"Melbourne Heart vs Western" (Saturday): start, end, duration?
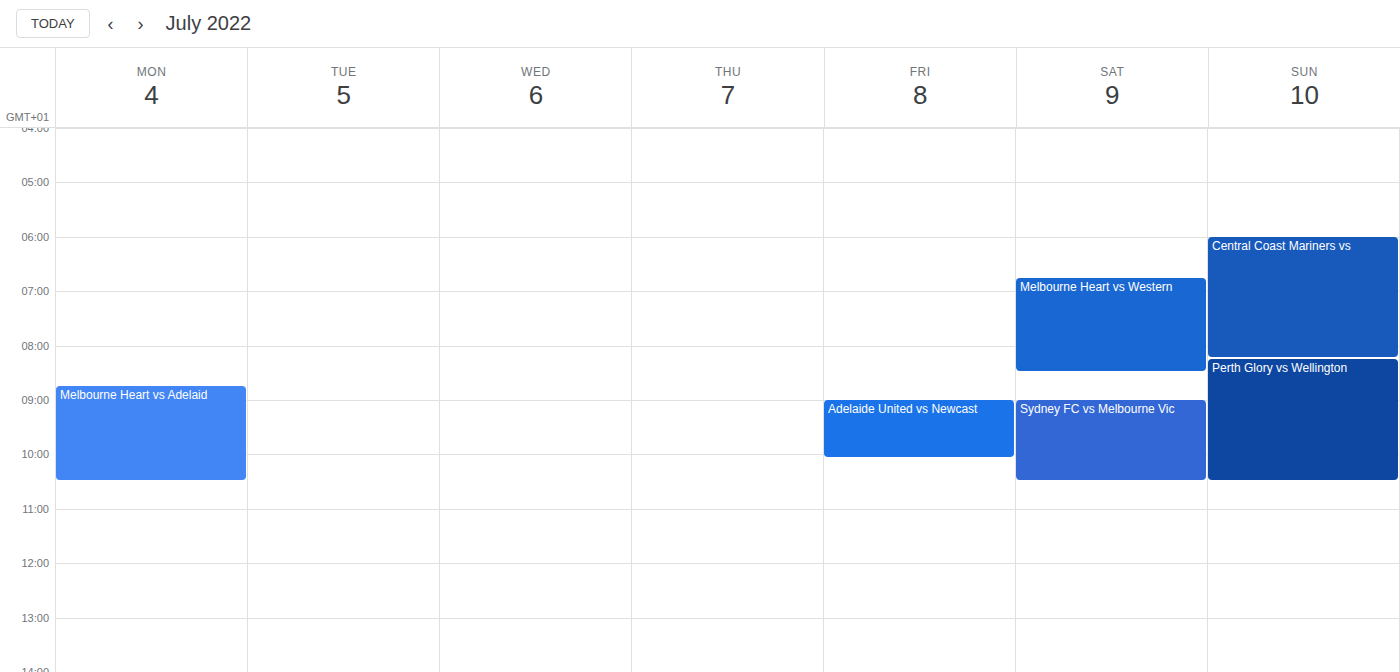
6:45 AM to 8:30 AM, 1 hour 45 minutes